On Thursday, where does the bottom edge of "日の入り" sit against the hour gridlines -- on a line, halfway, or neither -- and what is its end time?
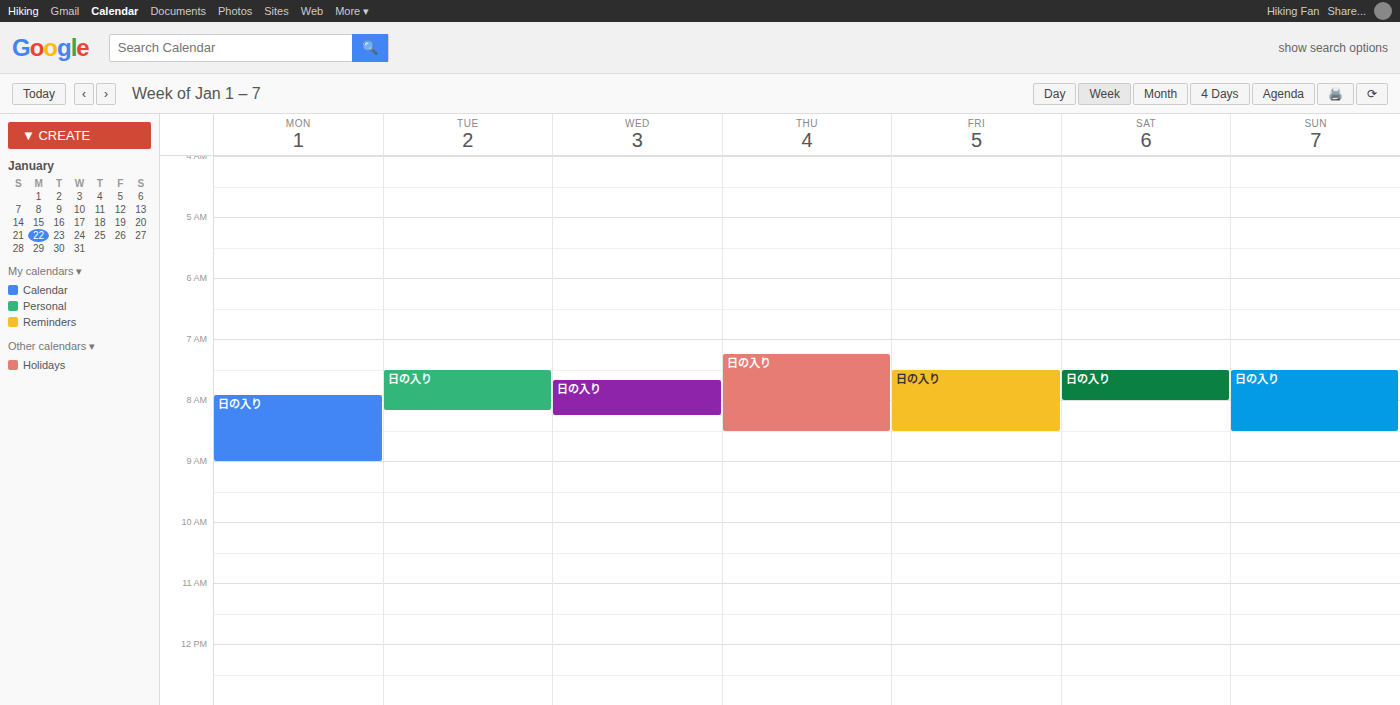
8:30 AM -- halfway between the 8 AM and 9 AM lines.